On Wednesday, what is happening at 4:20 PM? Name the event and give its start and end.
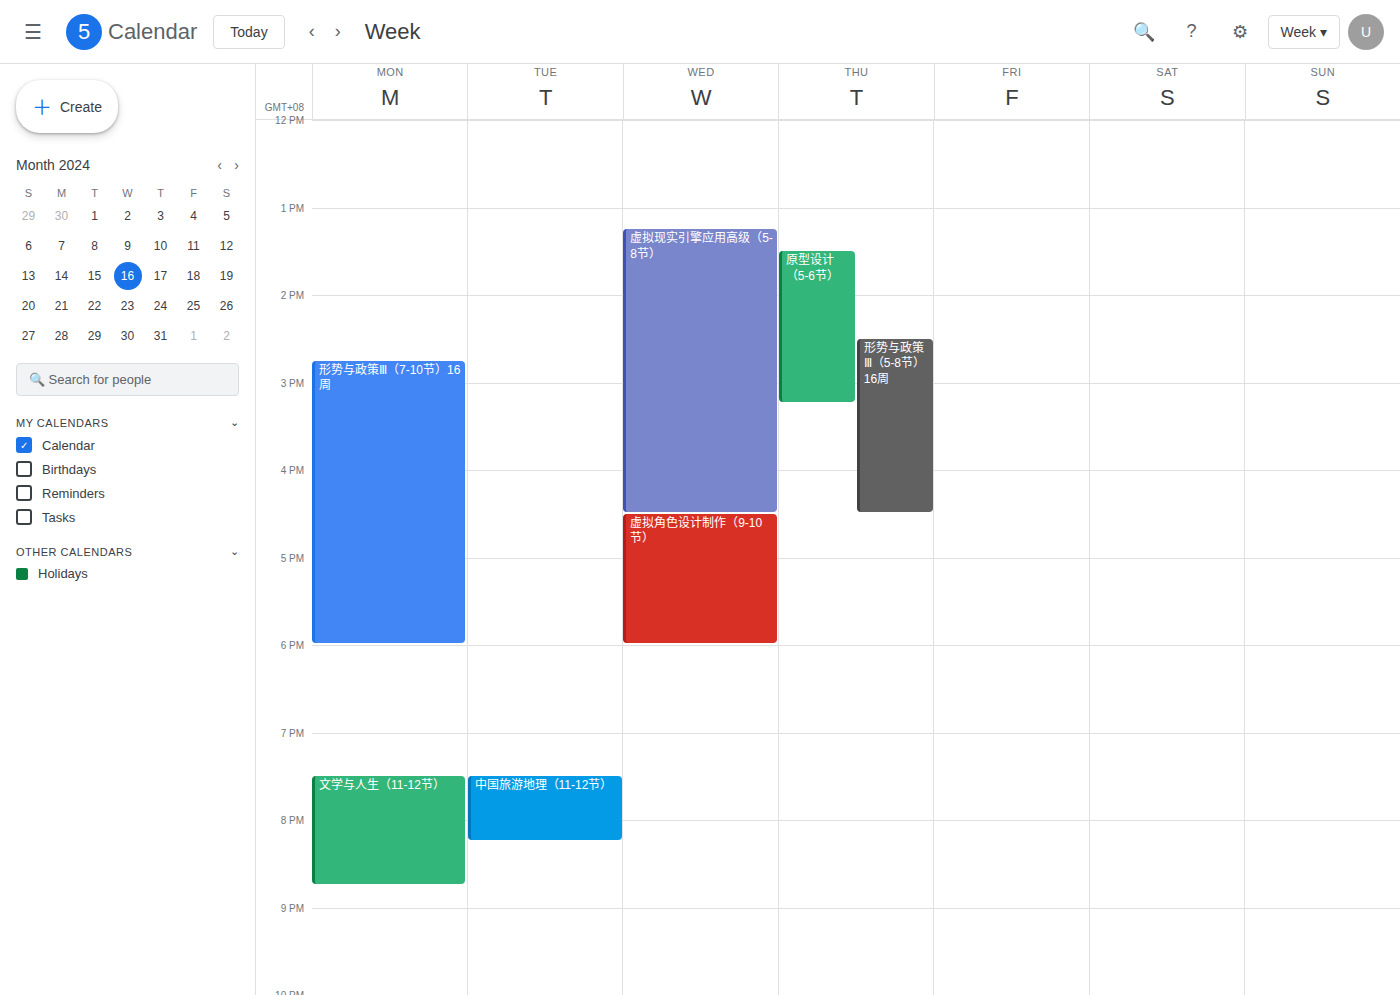
"虚拟现实引擎应用高级（5-8节）", 1:15 PM to 4:30 PM